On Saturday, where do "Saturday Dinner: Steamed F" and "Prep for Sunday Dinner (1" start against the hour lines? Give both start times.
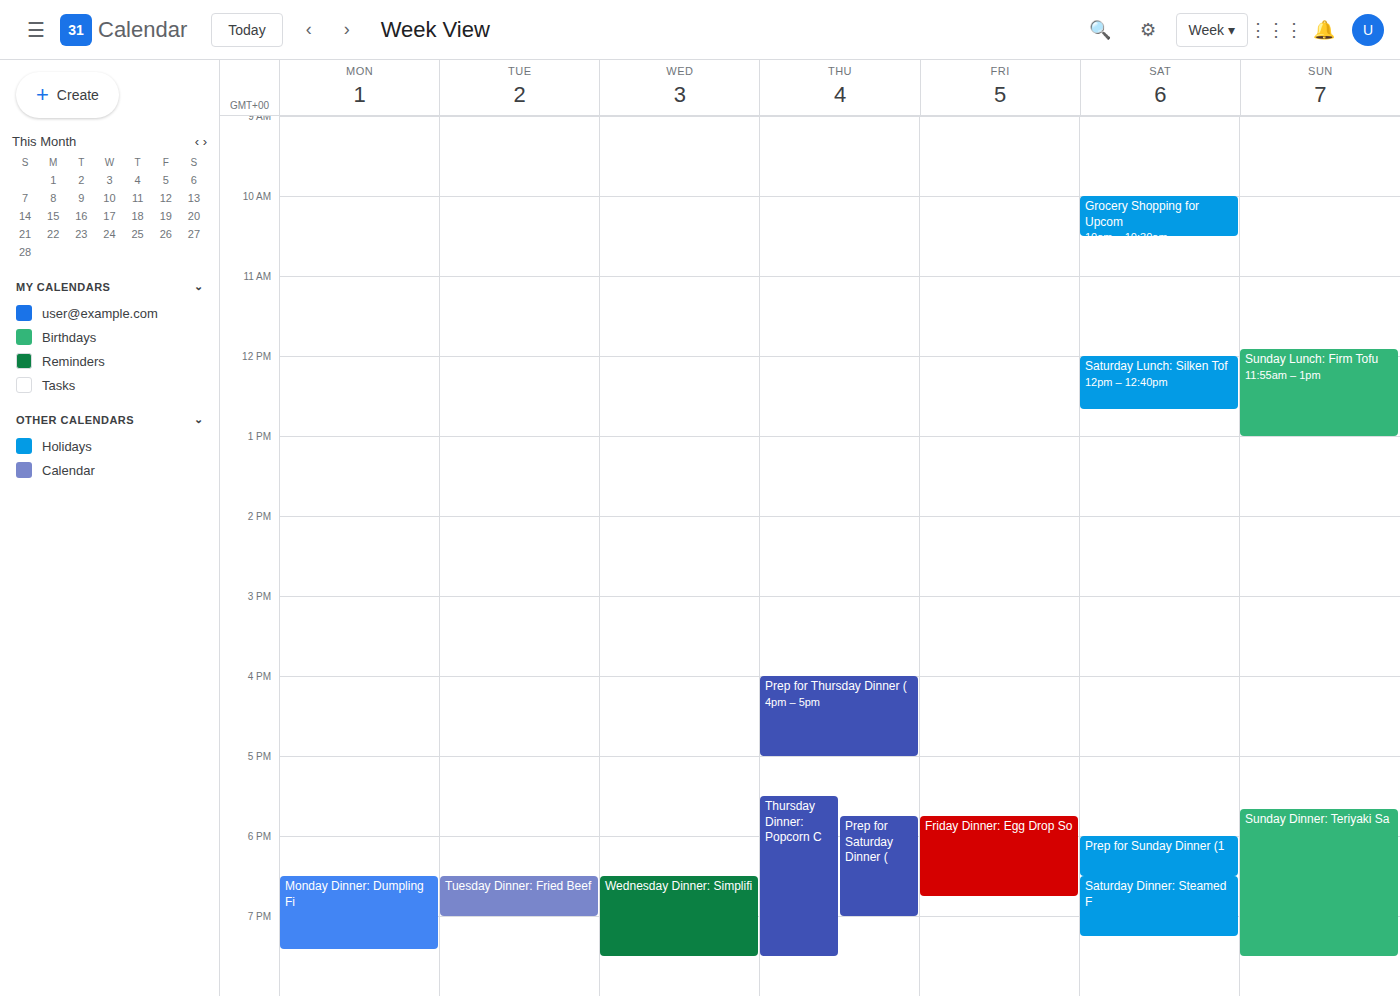
"Saturday Dinner: Steamed F": 6:30 PM, halfway between the 6 PM and 7 PM lines. "Prep for Sunday Dinner (1": 6:00 PM, exactly on the 6 PM line.